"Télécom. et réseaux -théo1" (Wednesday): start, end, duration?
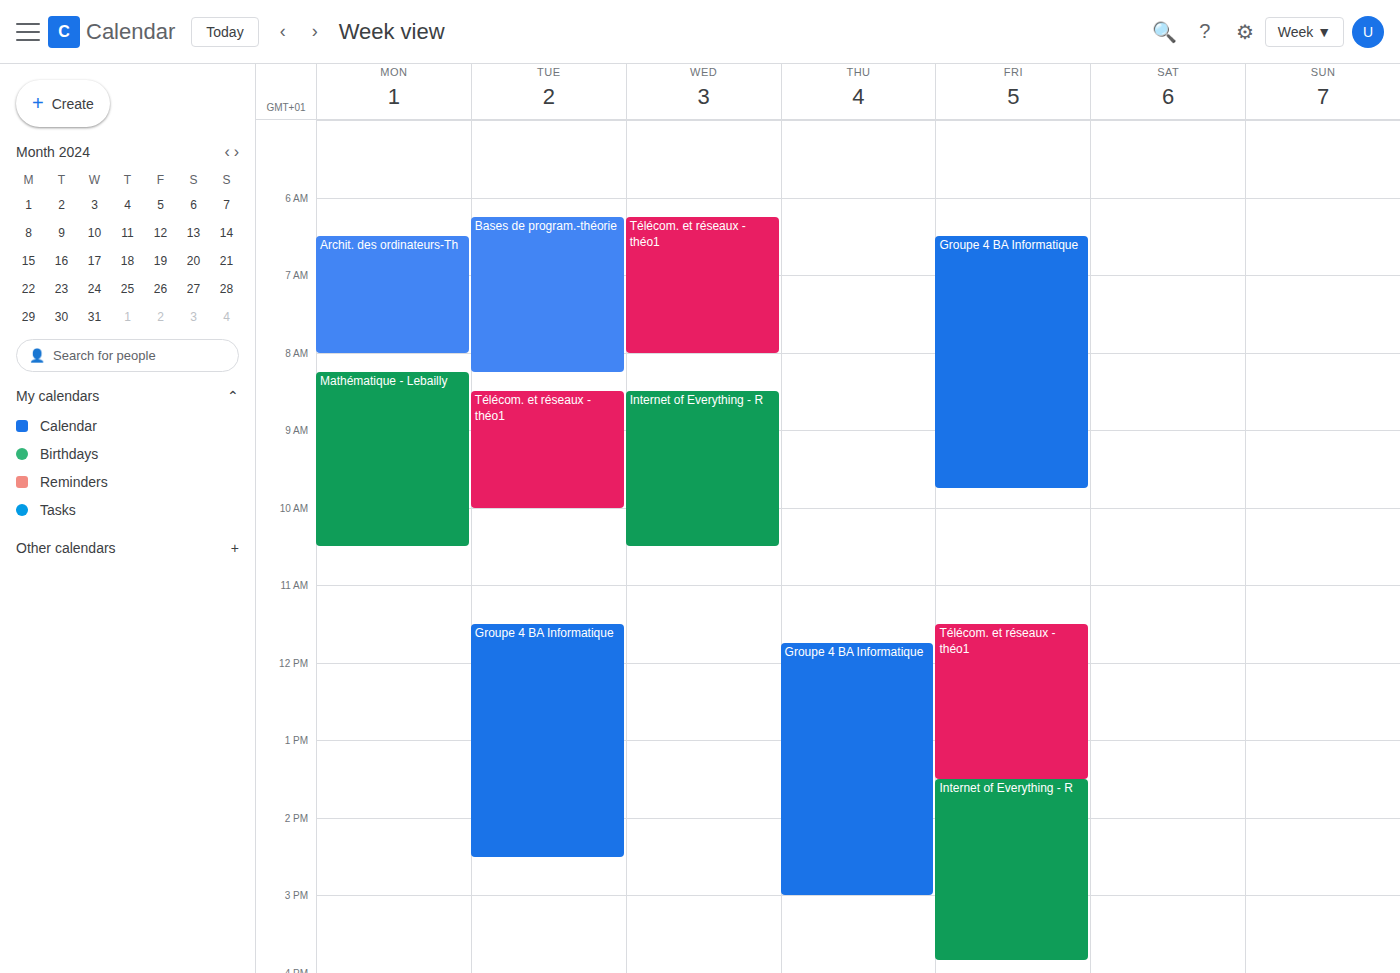
6:15 AM to 8:00 AM, 1 hour 45 minutes